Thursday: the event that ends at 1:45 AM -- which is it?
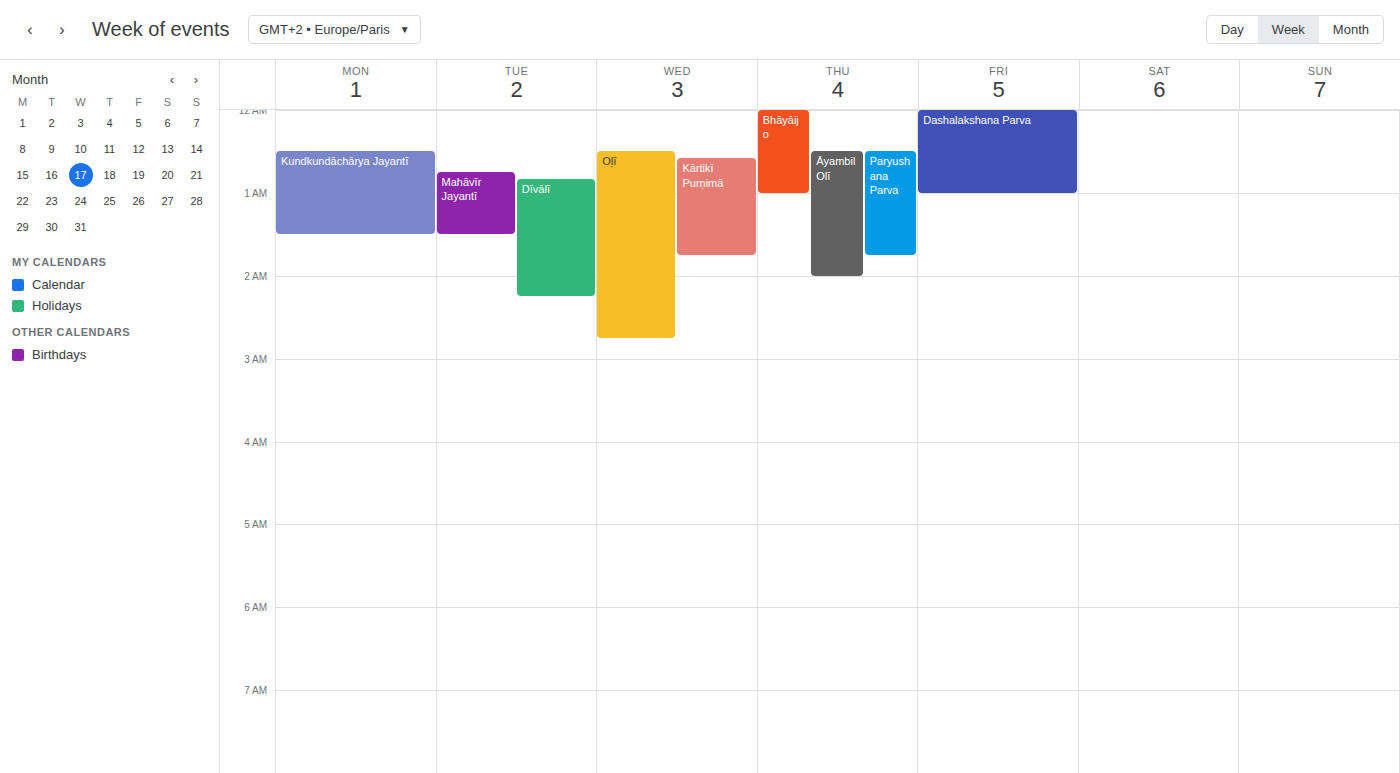
"Paryushana Parva"